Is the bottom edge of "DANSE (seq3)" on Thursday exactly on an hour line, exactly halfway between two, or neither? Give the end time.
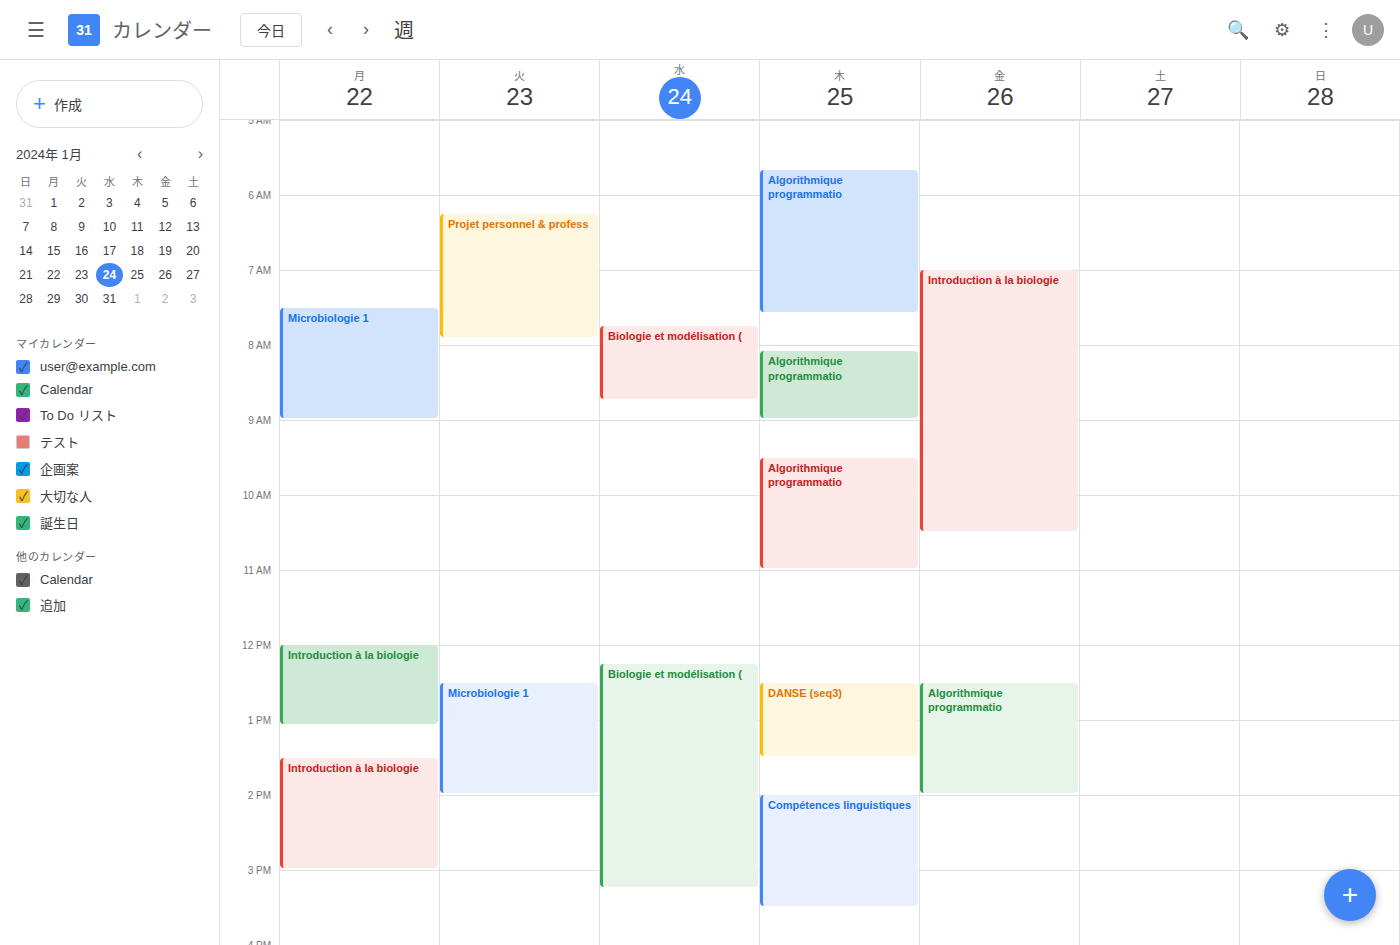
1:30 PM -- halfway between the 1 PM and 2 PM lines.